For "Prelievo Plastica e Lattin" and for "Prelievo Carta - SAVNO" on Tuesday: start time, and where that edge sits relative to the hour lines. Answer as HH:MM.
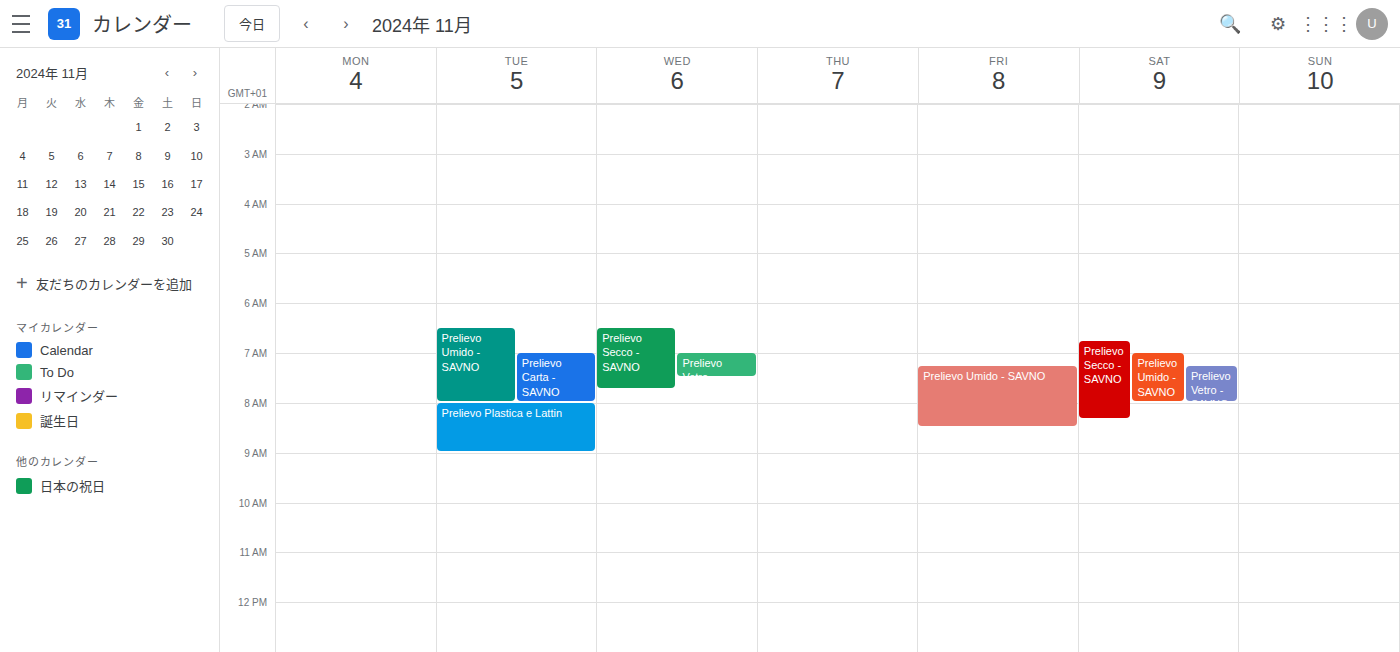
"Prelievo Plastica e Lattin": 08:00, exactly on the 08:00 line. "Prelievo Carta - SAVNO": 07:00, exactly on the 07:00 line.